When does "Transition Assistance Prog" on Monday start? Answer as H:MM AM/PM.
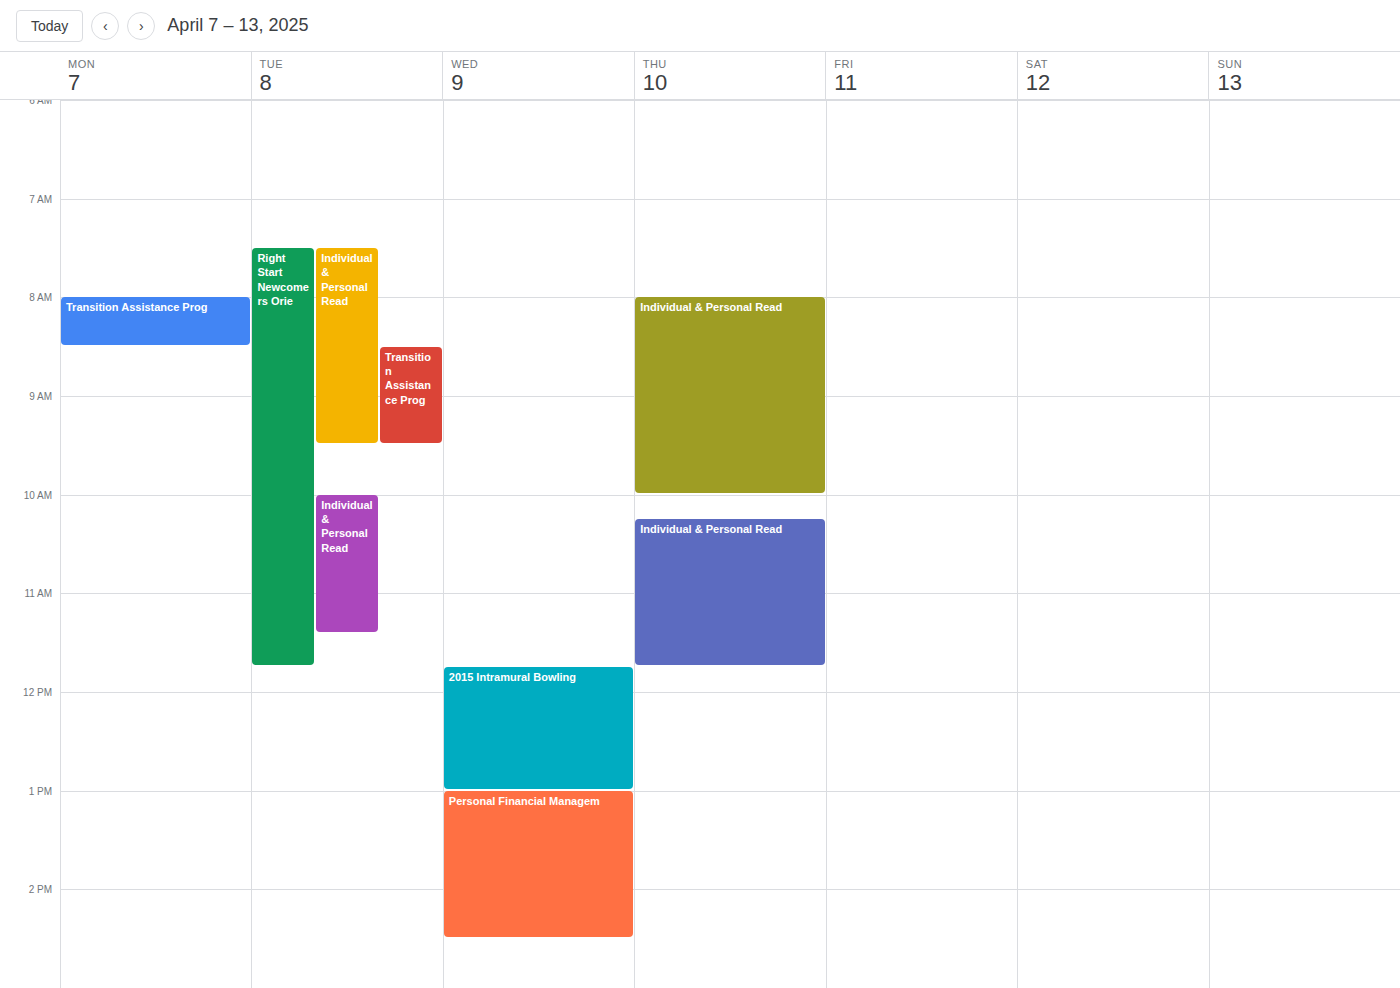
8:00 AM